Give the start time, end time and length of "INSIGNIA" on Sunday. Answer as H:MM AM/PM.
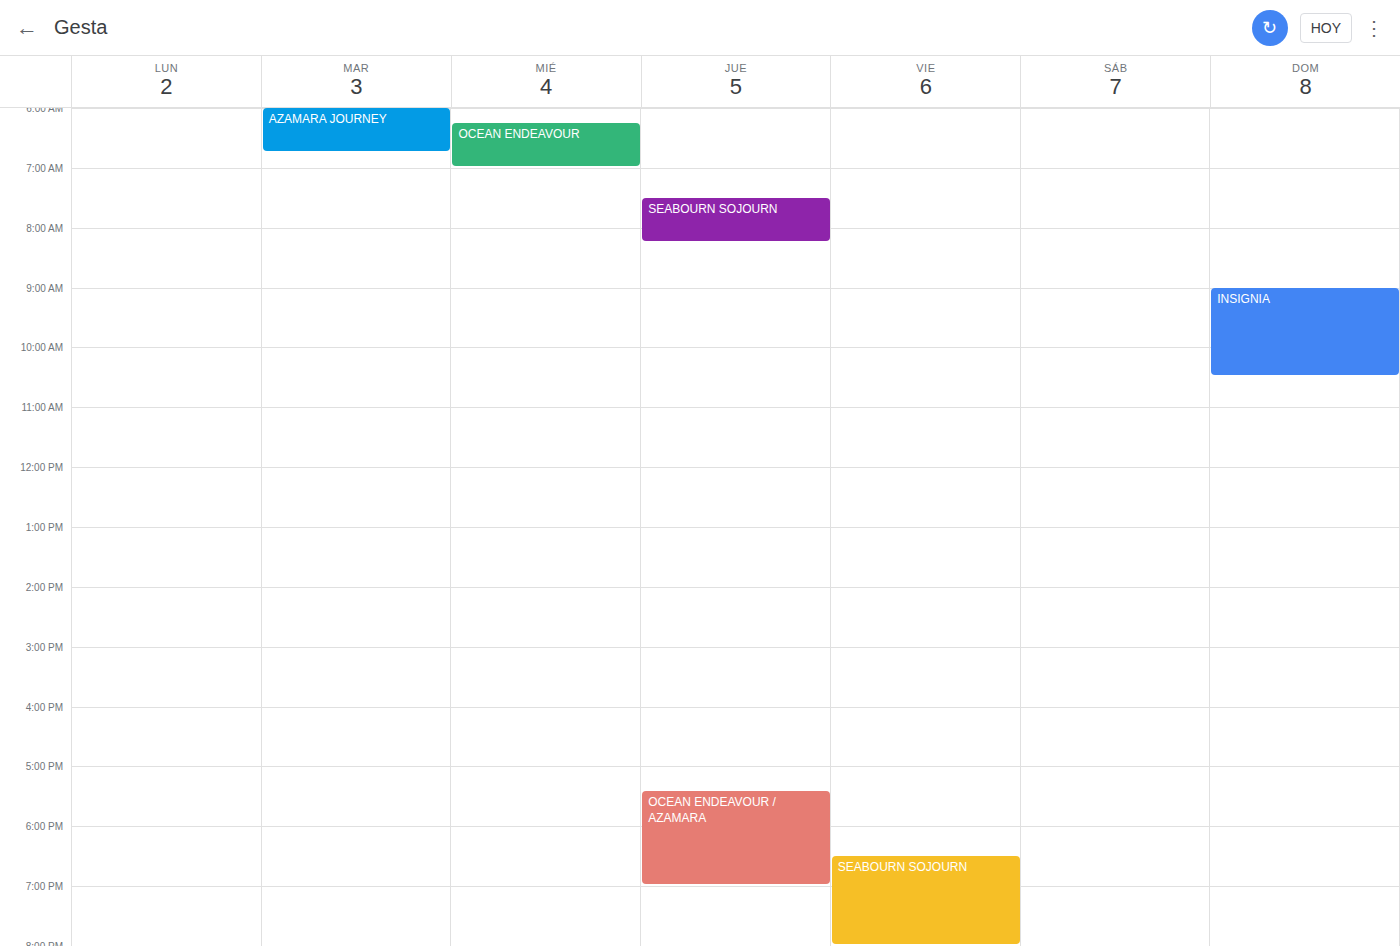
9:00 AM to 10:30 AM, 1 hour 30 minutes